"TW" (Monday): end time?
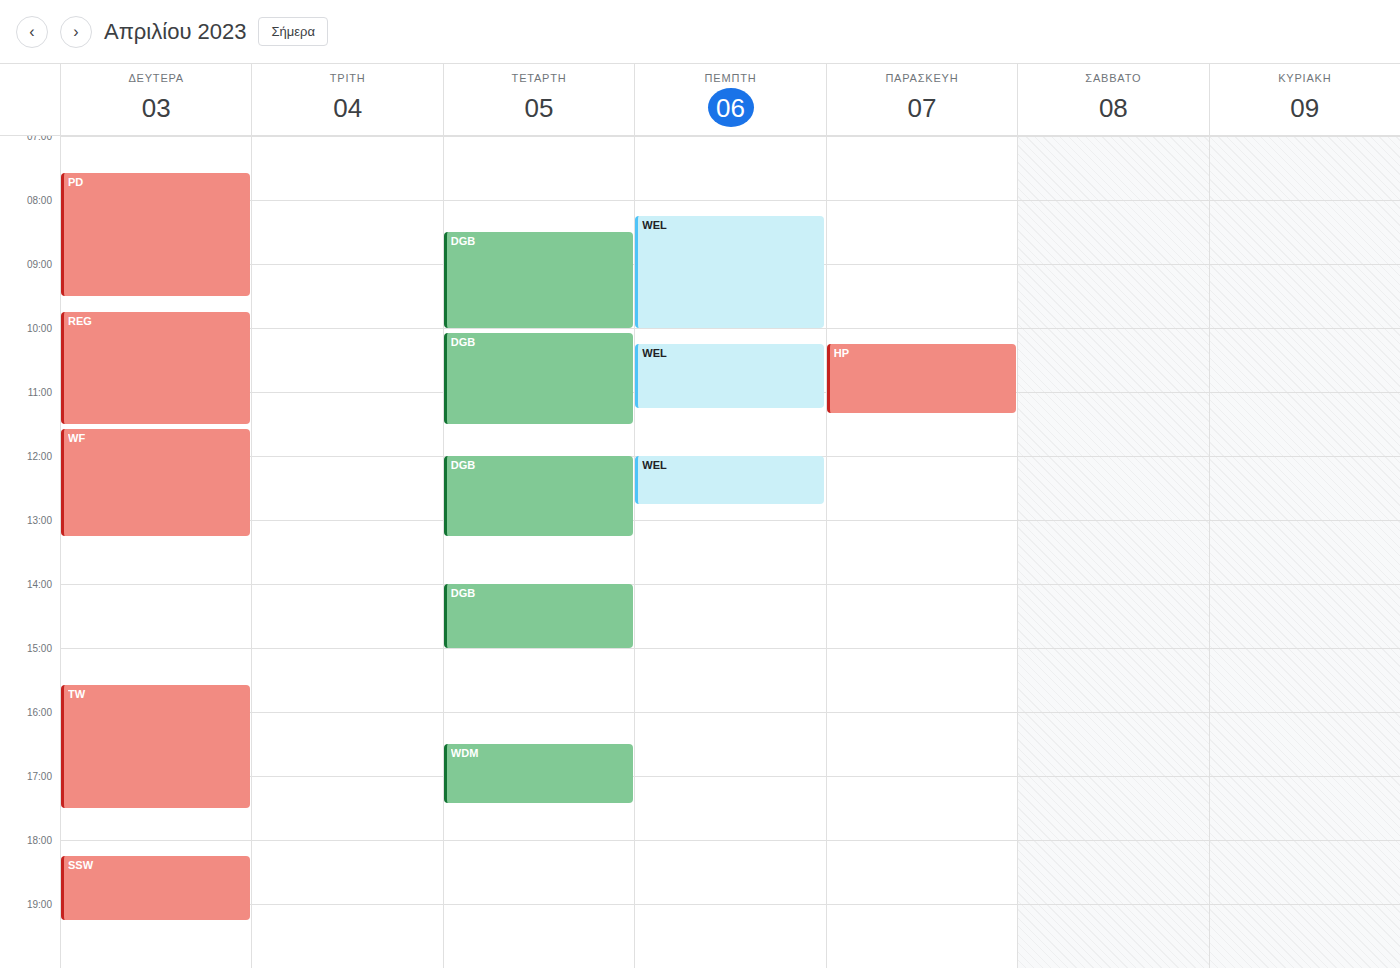
5:30 PM